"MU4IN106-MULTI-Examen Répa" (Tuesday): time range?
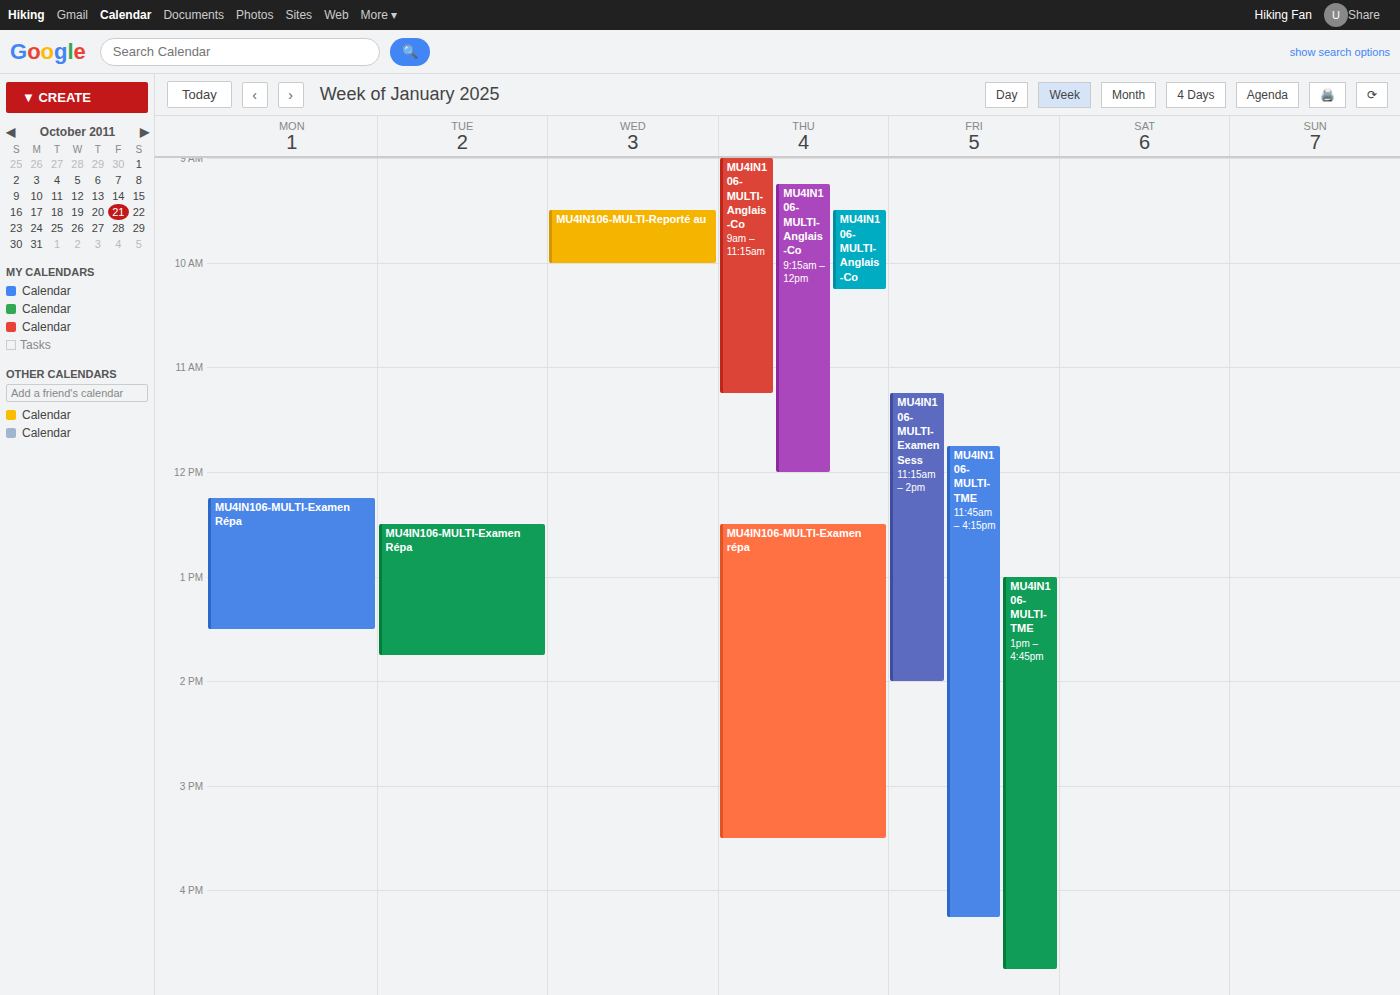
12:30 PM to 1:45 PM